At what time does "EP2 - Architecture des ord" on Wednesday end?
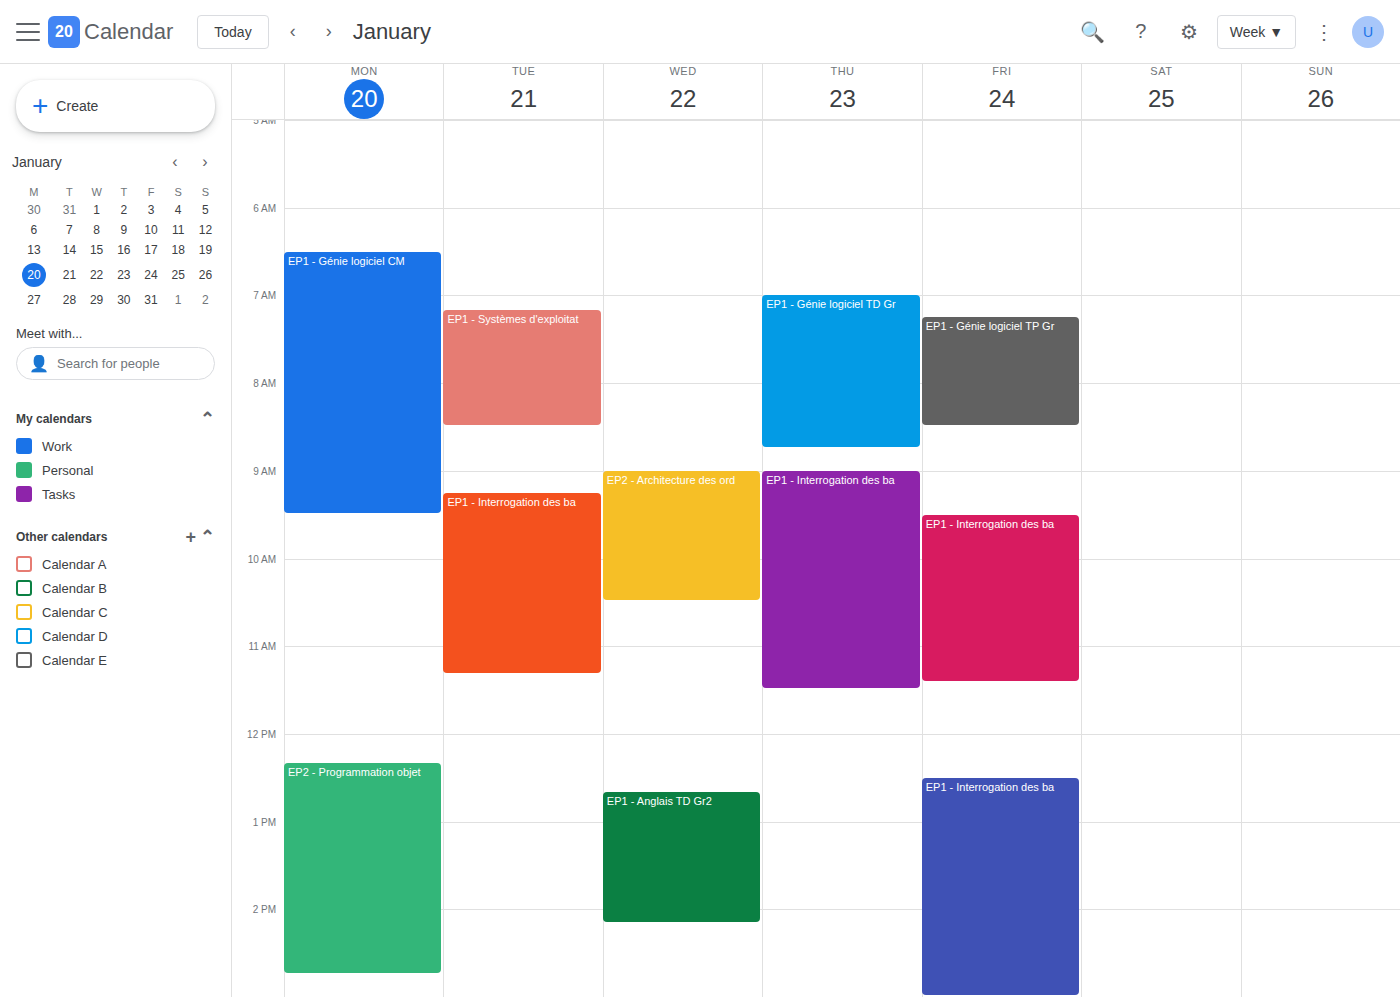
10:30 AM